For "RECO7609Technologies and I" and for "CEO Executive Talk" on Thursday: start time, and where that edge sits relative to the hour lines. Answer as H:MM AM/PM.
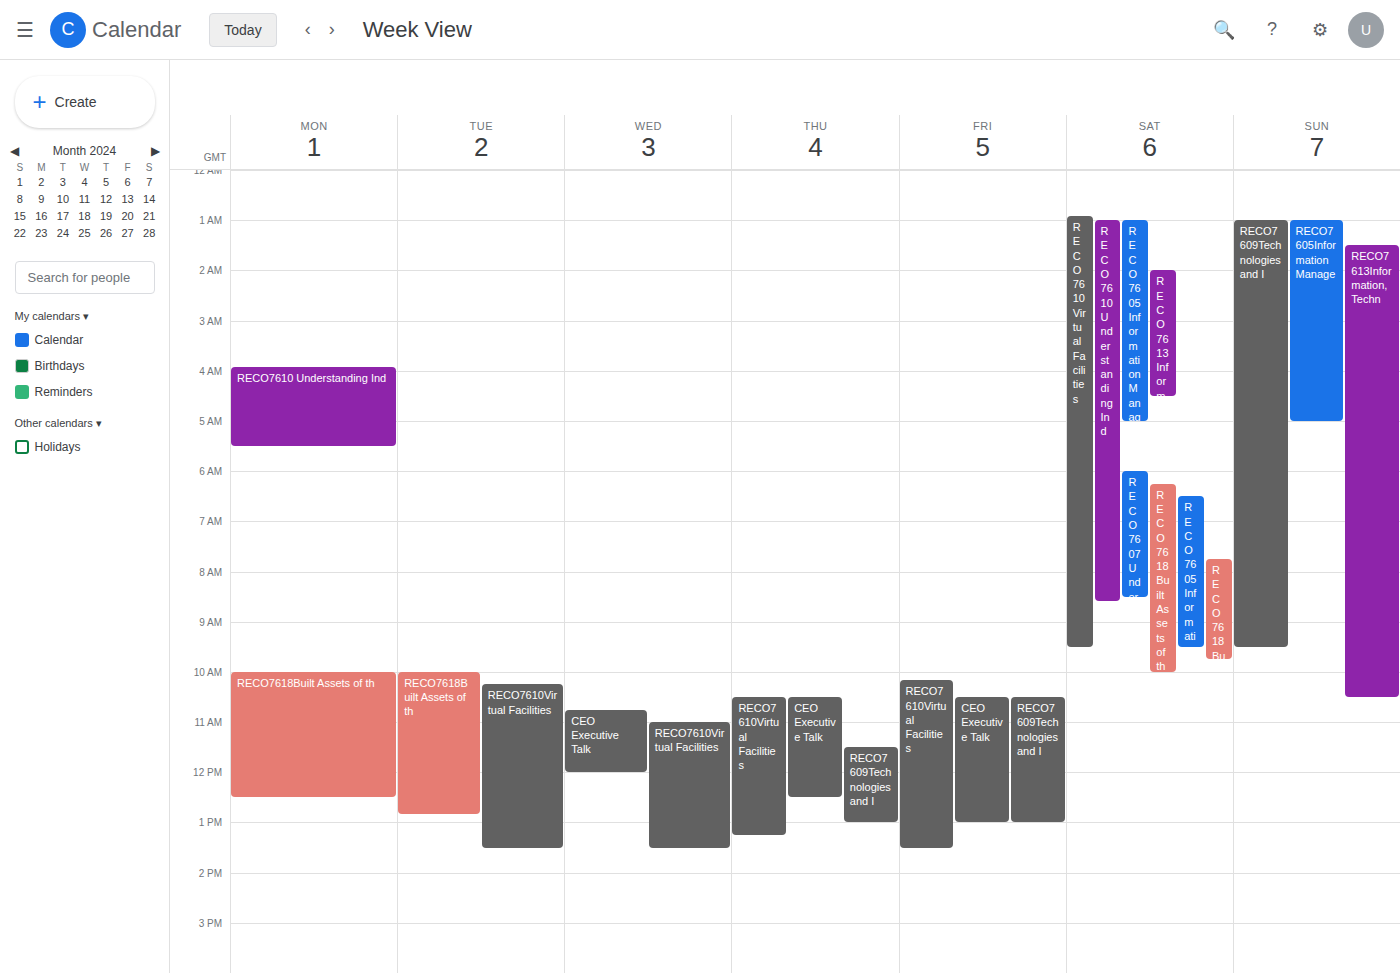
"RECO7609Technologies and I": 11:30 AM, halfway between the 11 AM and 12 PM lines. "CEO Executive Talk": 10:30 AM, halfway between the 10 AM and 11 AM lines.